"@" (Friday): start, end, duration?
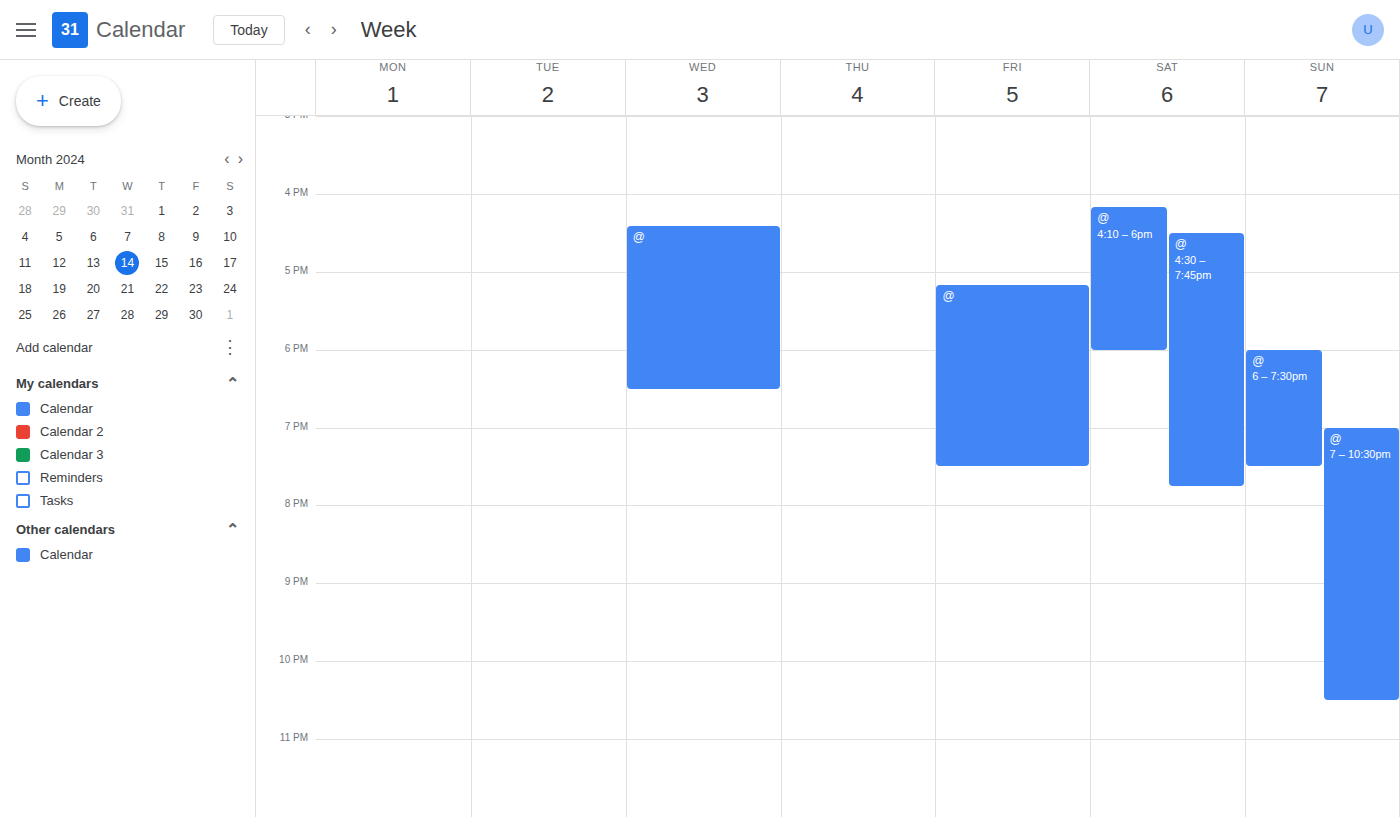
5:10 PM to 7:30 PM, 2 hours 20 minutes